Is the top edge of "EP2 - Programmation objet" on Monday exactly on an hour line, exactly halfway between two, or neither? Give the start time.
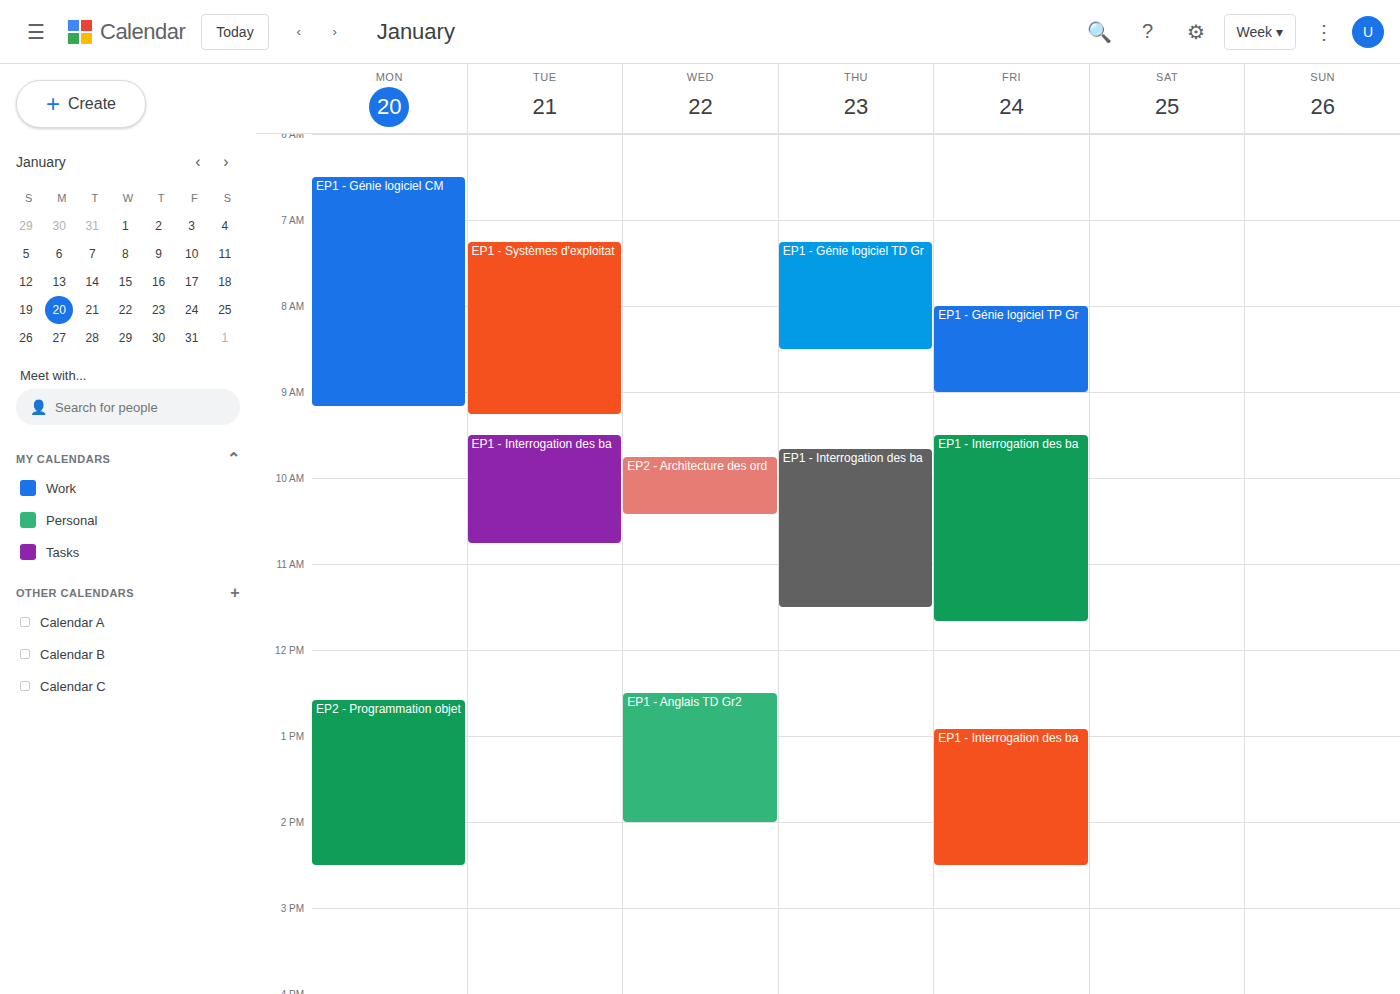
12:35 PM -- neither: 35 minutes below the 12 PM line and 25 minutes above the 1 PM line.